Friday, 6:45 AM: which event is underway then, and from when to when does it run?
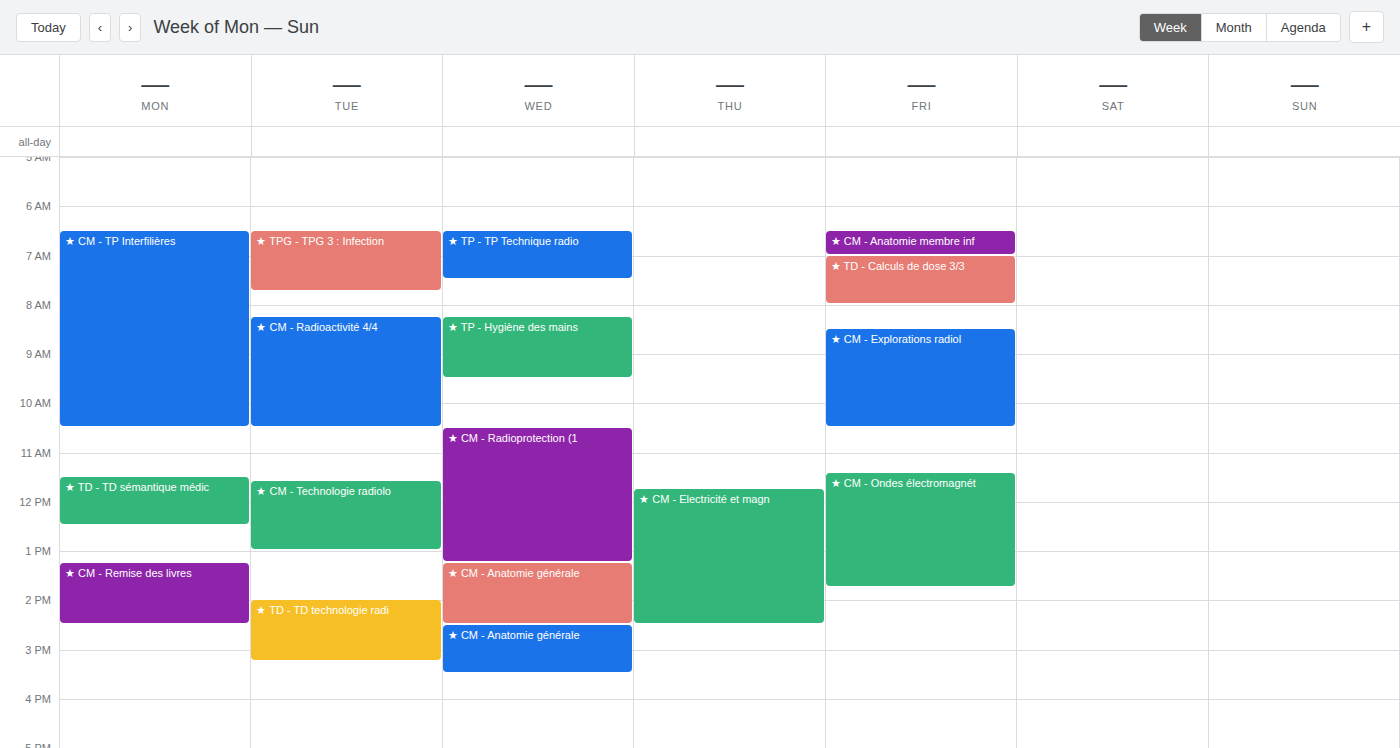
"★ CM - Anatomie membre inf", 6:30 AM to 7:00 AM